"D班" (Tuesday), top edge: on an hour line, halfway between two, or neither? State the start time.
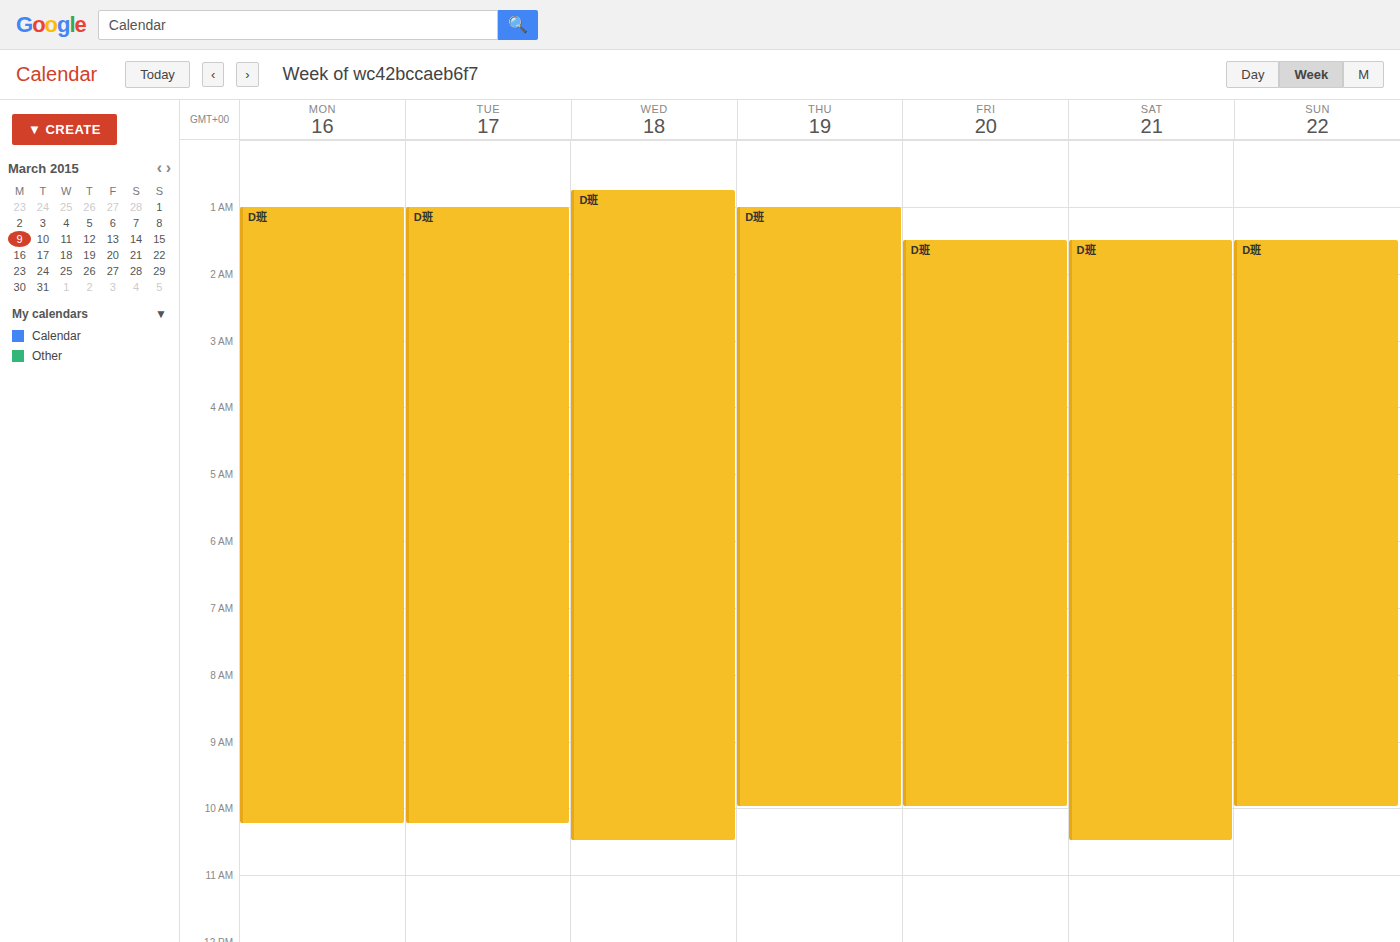
1:00 AM -- exactly on the 1 AM line.